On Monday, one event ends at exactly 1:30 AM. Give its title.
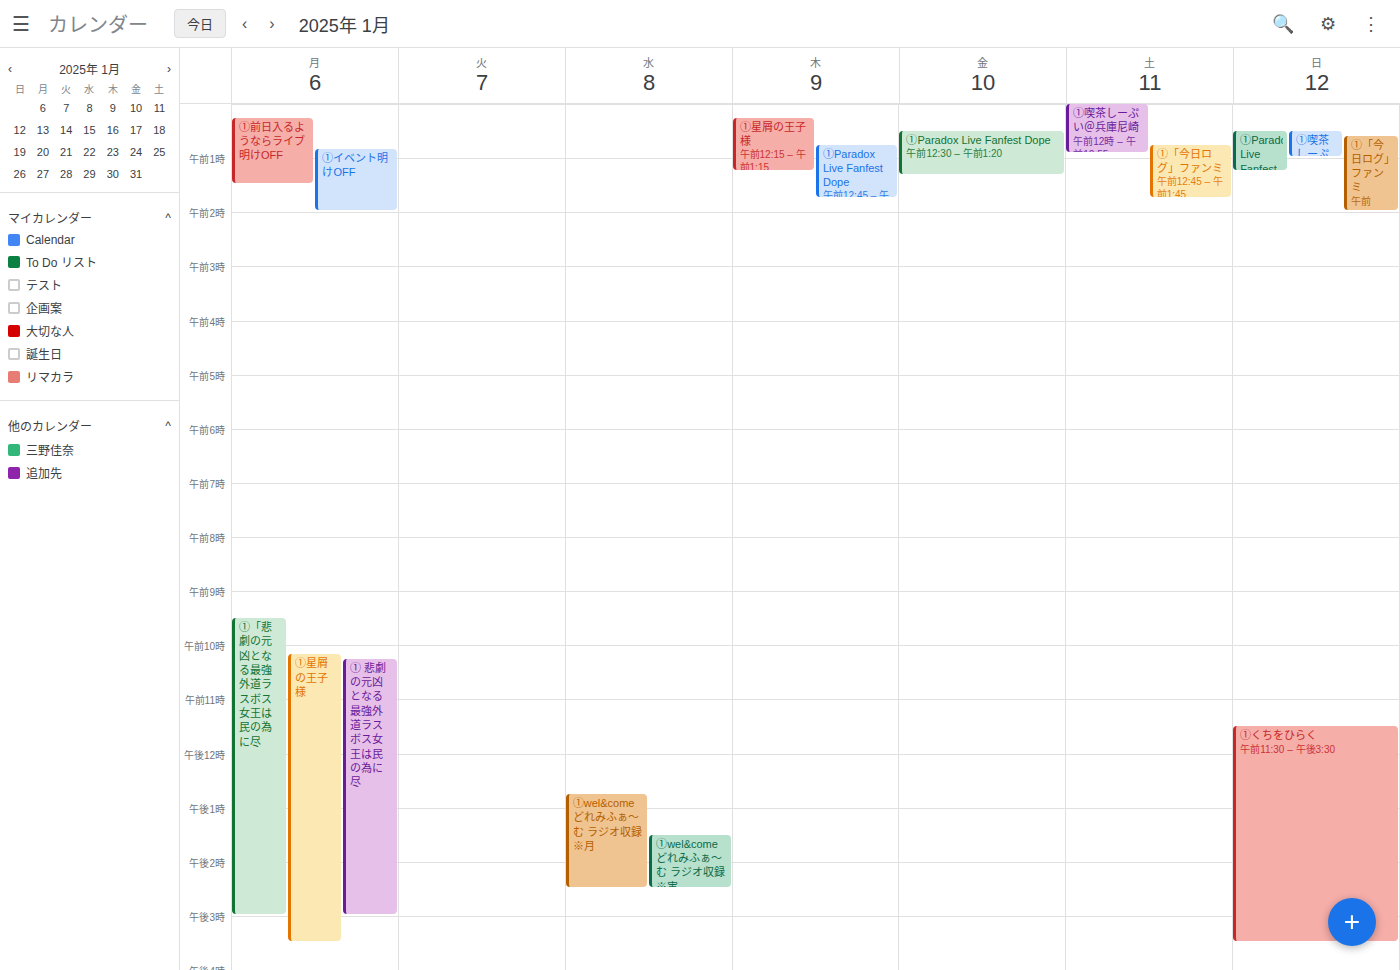
"①前日入るようならライブ明けOFF"